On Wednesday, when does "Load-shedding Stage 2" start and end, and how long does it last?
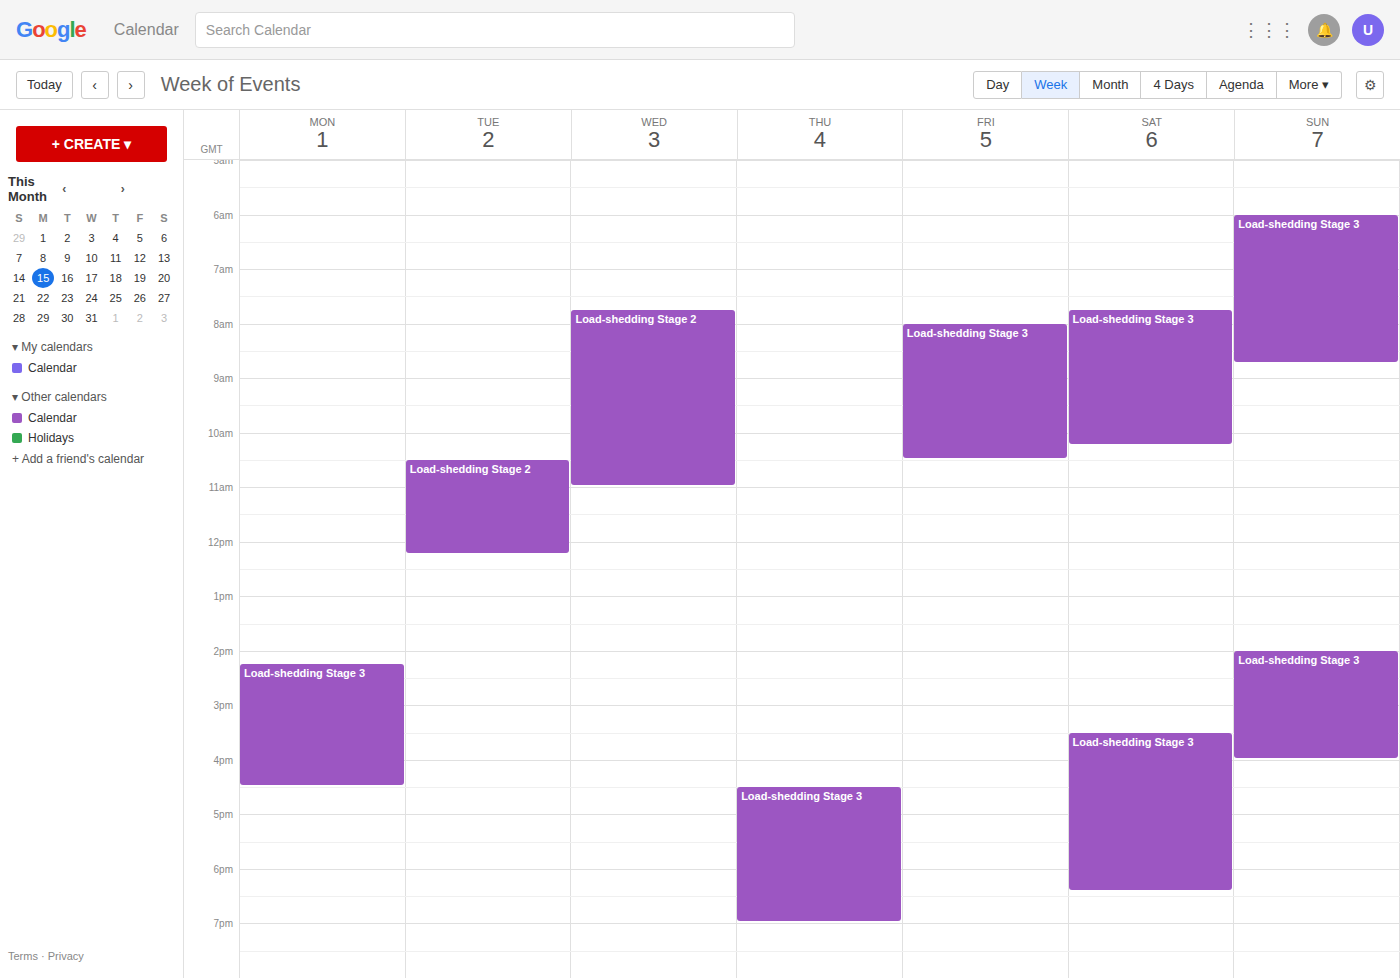
7:45 AM to 11:00 AM, 3 hours 15 minutes